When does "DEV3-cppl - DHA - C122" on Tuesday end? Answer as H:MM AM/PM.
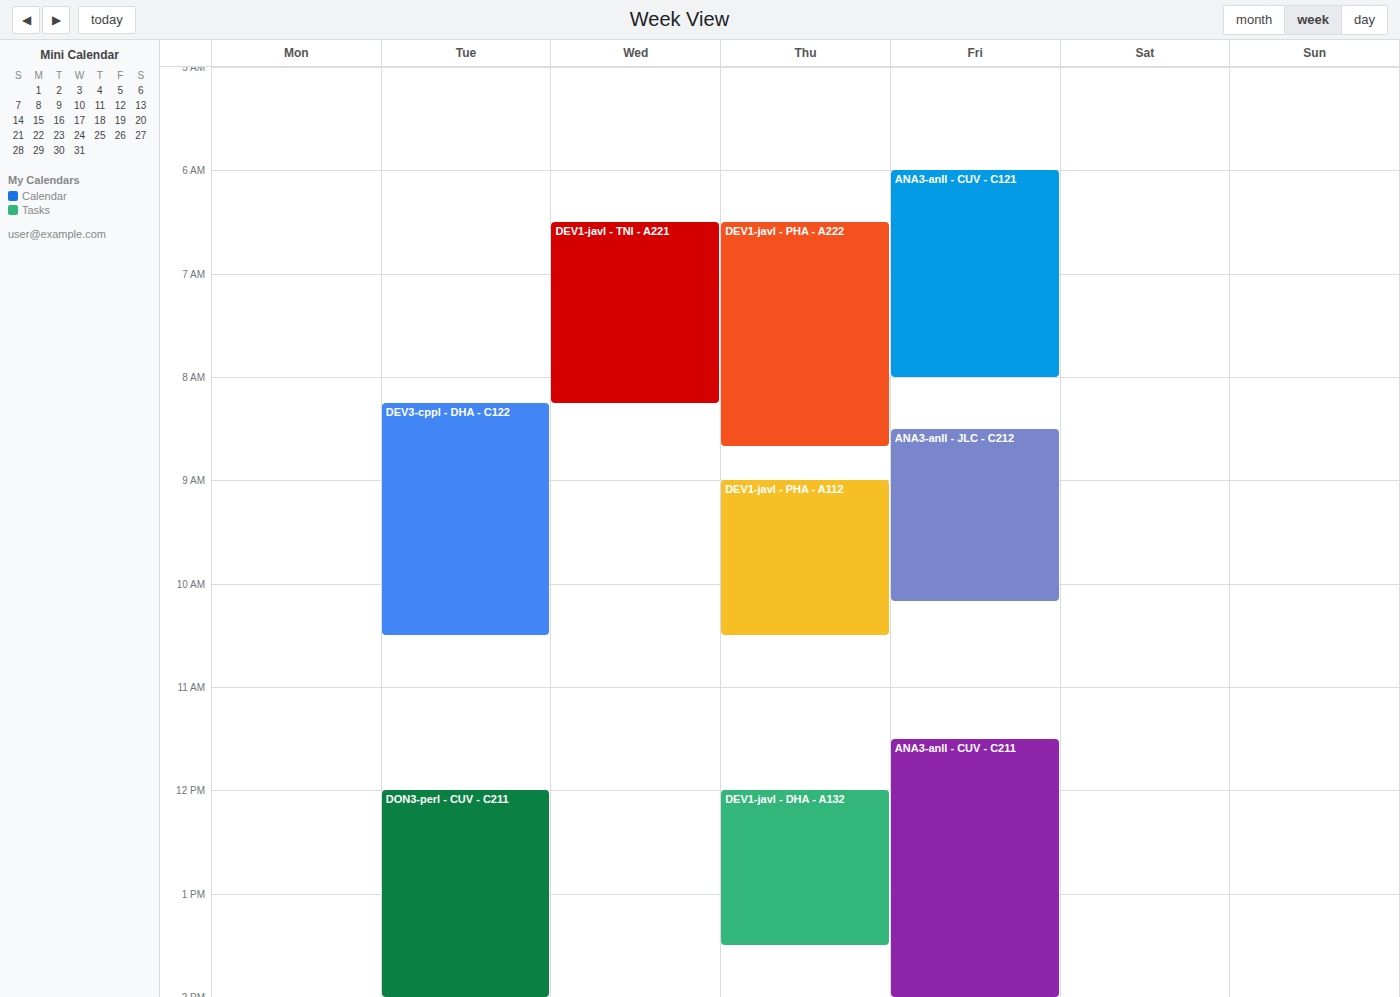
10:30 AM